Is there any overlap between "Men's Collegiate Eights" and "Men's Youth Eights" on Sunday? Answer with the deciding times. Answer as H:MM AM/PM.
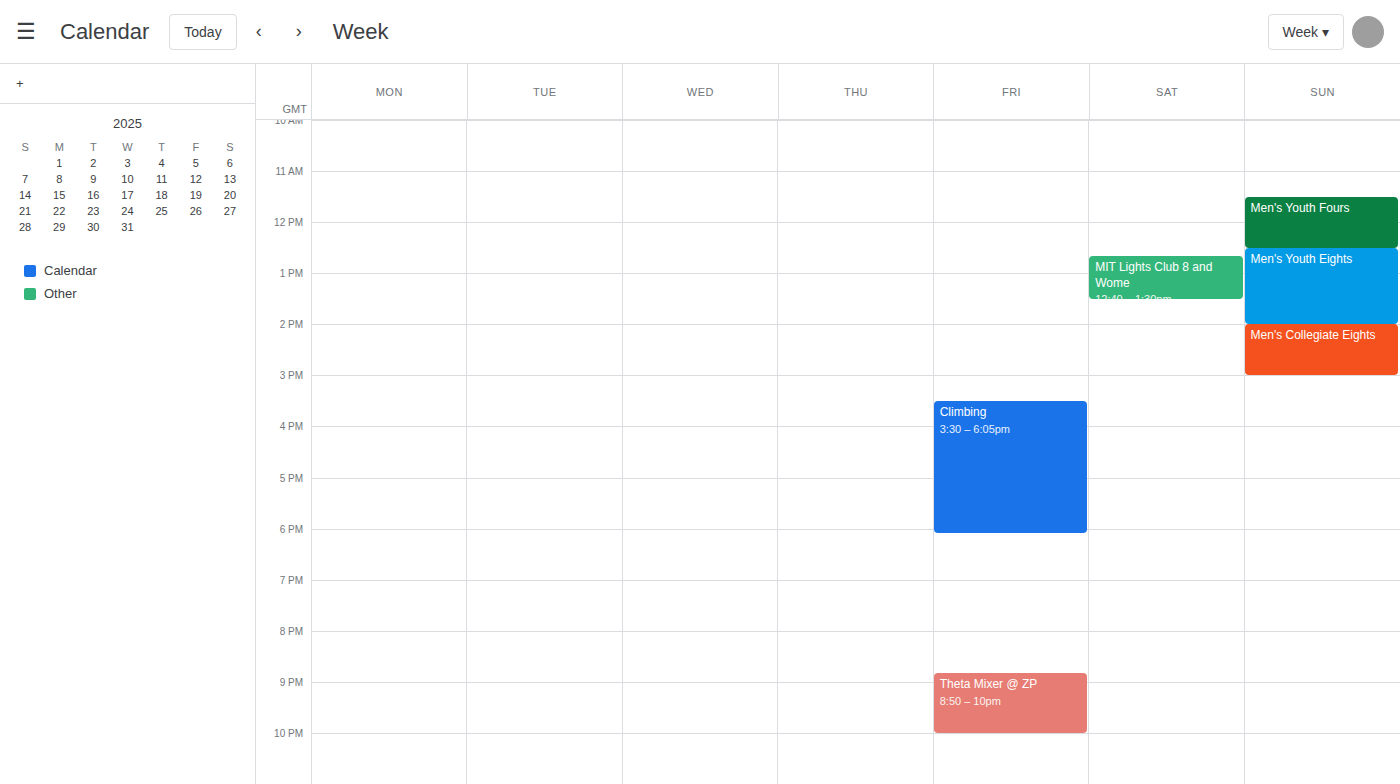
"Men's Youth Eights" ends at 2:00 PM, exactly when "Men's Collegiate Eights" starts -- they touch but do not overlap.